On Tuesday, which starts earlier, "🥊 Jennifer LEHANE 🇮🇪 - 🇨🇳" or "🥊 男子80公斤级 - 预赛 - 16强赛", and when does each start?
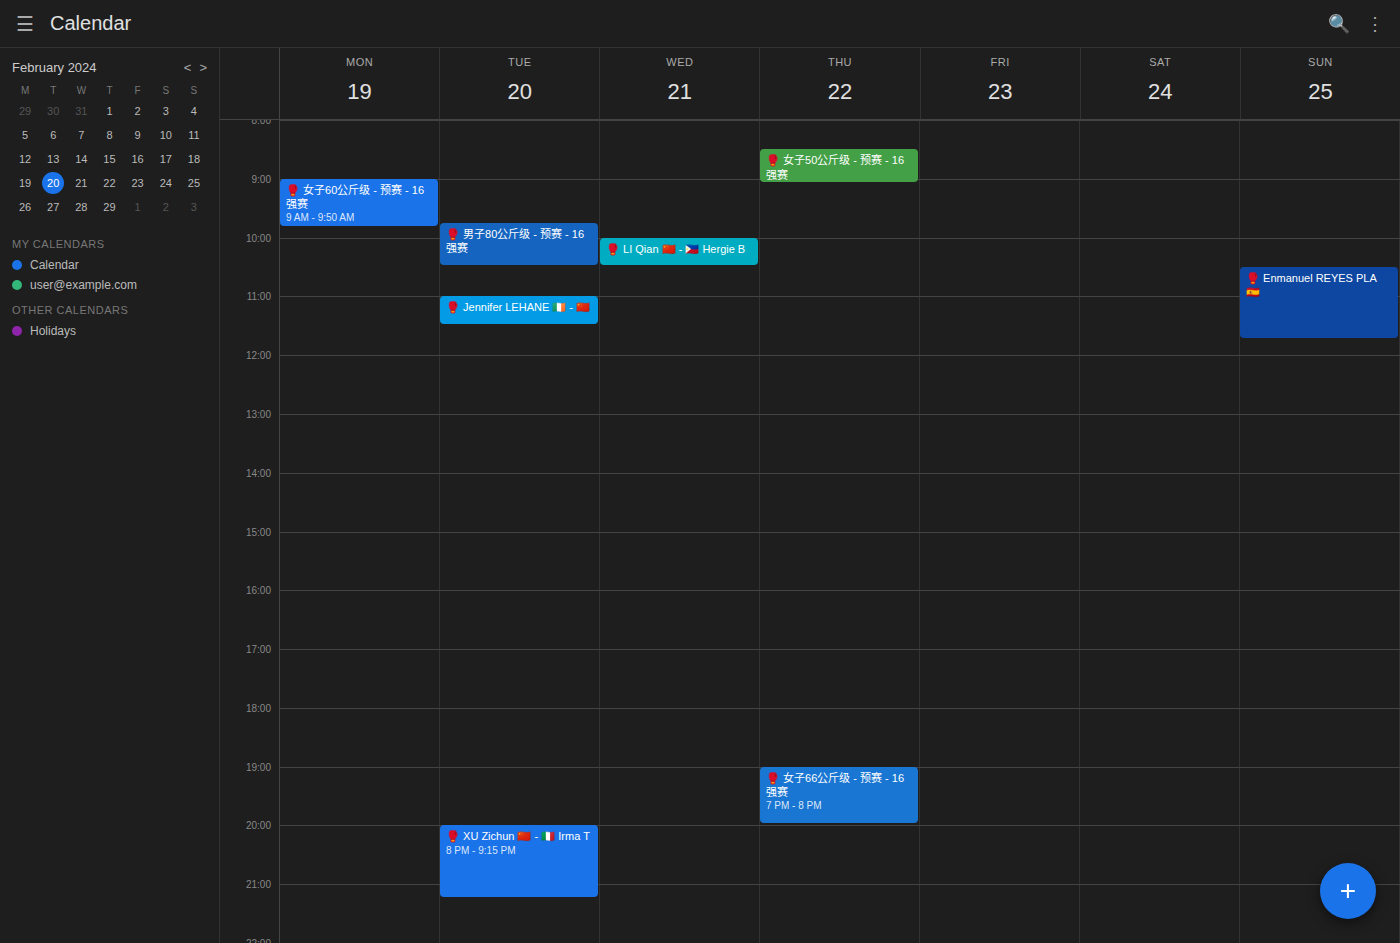
"🥊 男子80公斤级 - 预赛 - 16强赛" 9:45 AM; "🥊 Jennifer LEHANE 🇮🇪 - 🇨🇳" 11:00 AM.